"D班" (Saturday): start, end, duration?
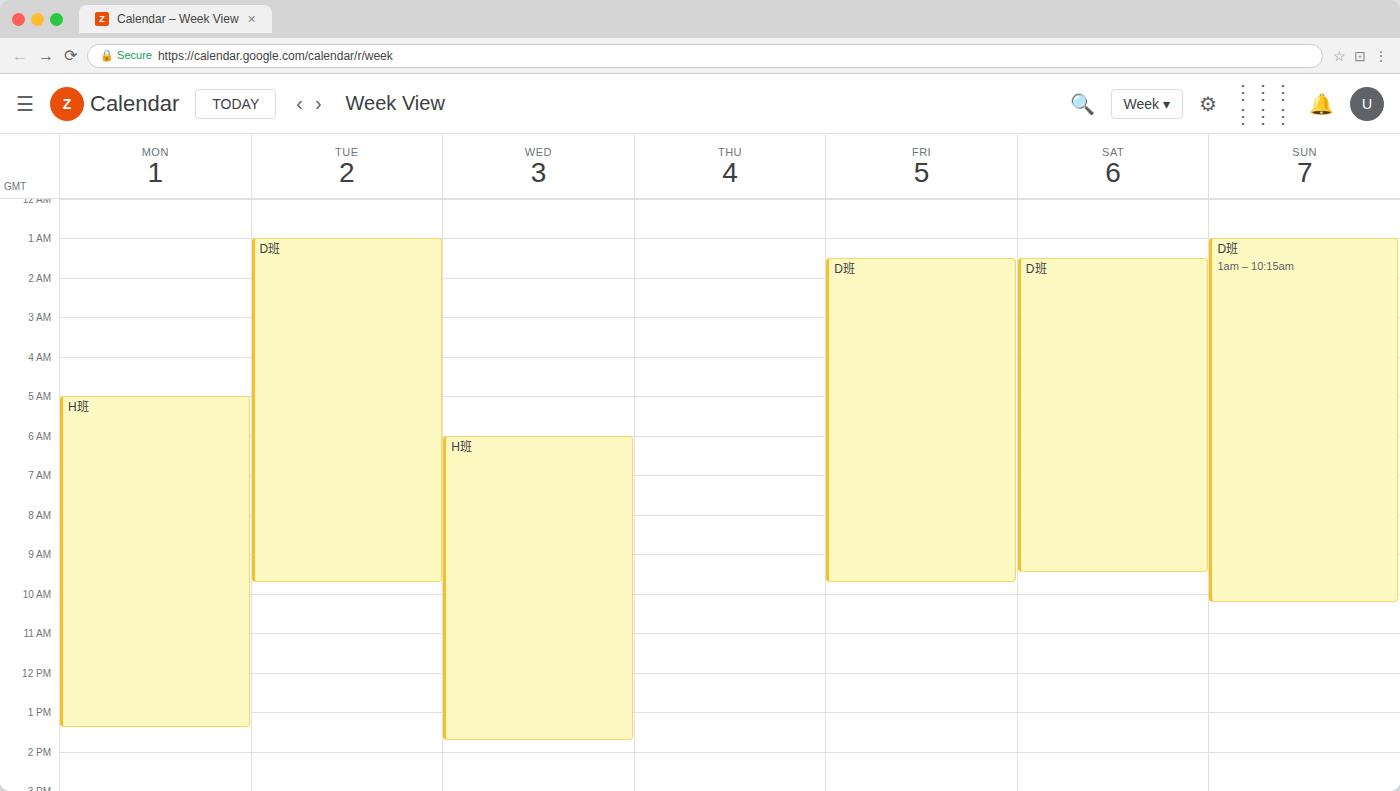
1:30 AM to 9:30 AM, 8 hours